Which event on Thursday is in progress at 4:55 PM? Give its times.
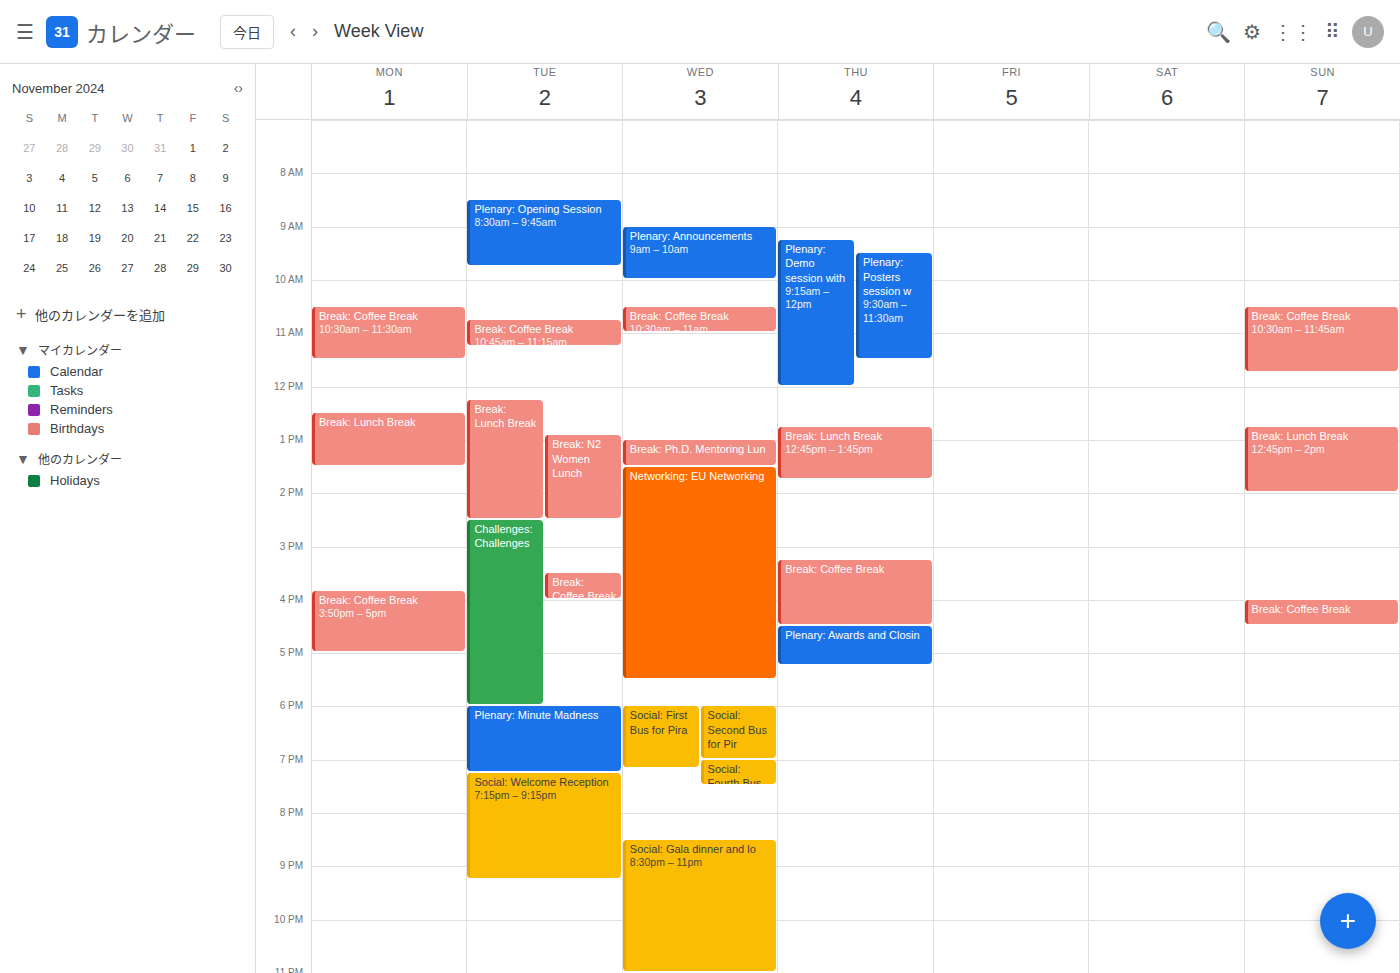
"Plenary: Awards and Closin", 4:30 PM to 5:15 PM